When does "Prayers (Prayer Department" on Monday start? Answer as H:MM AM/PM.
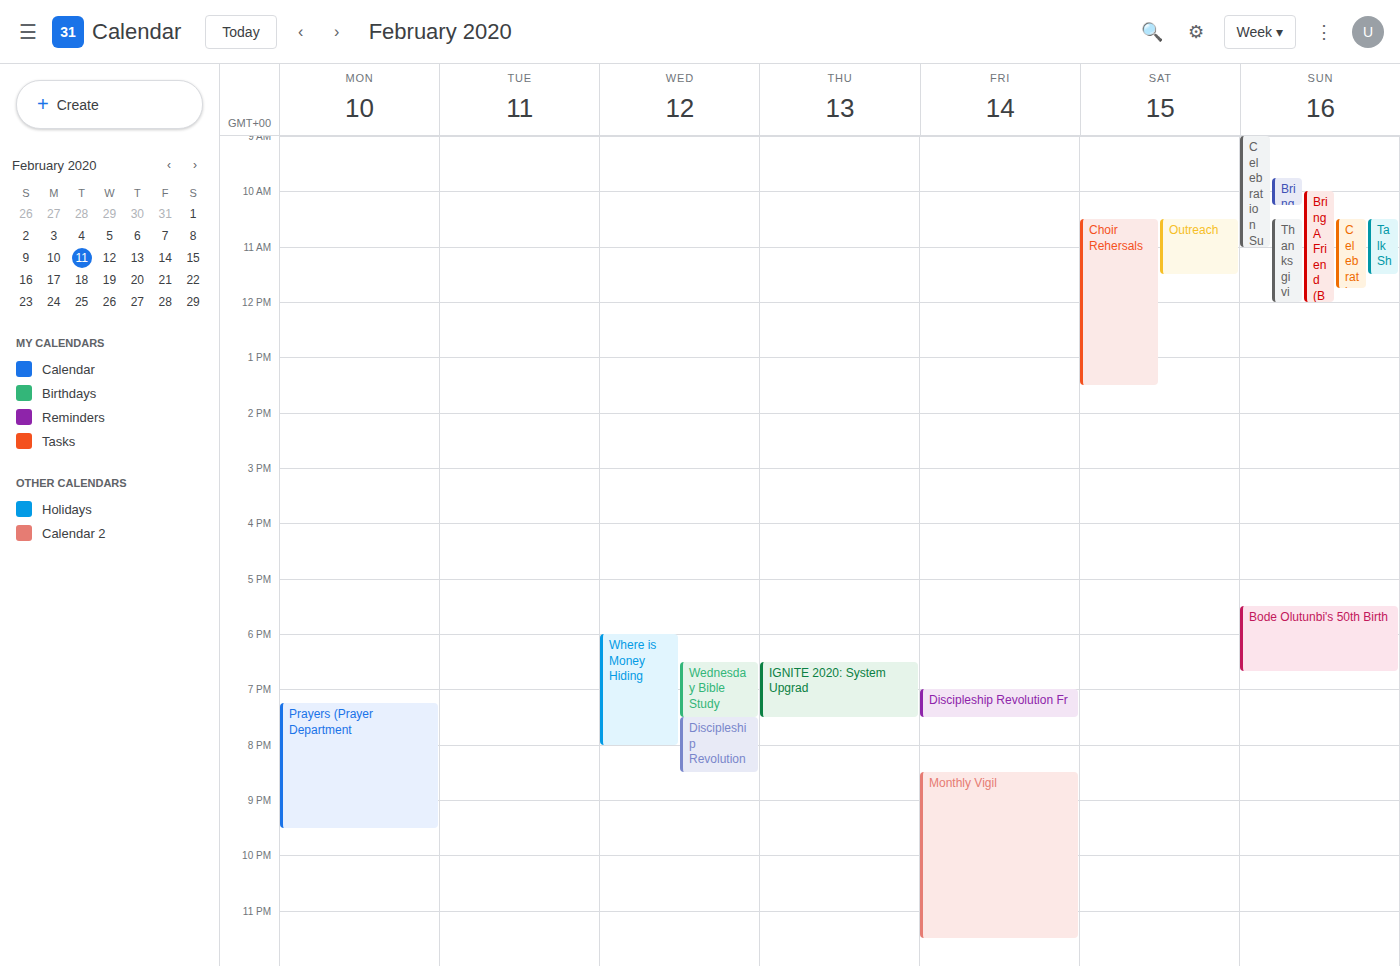
7:15 PM